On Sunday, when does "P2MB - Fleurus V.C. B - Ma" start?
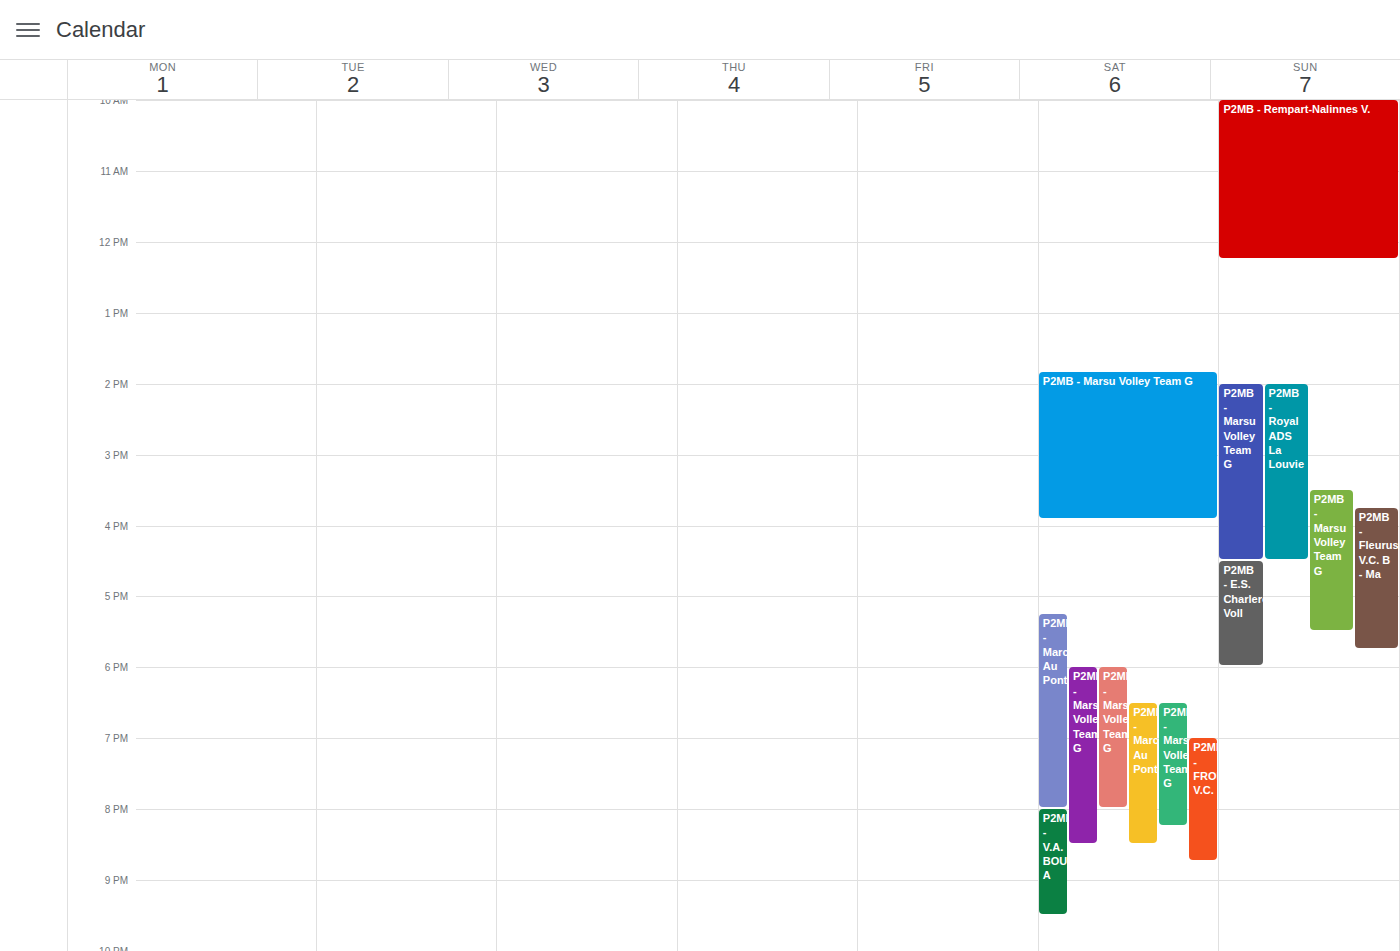
3:45 PM